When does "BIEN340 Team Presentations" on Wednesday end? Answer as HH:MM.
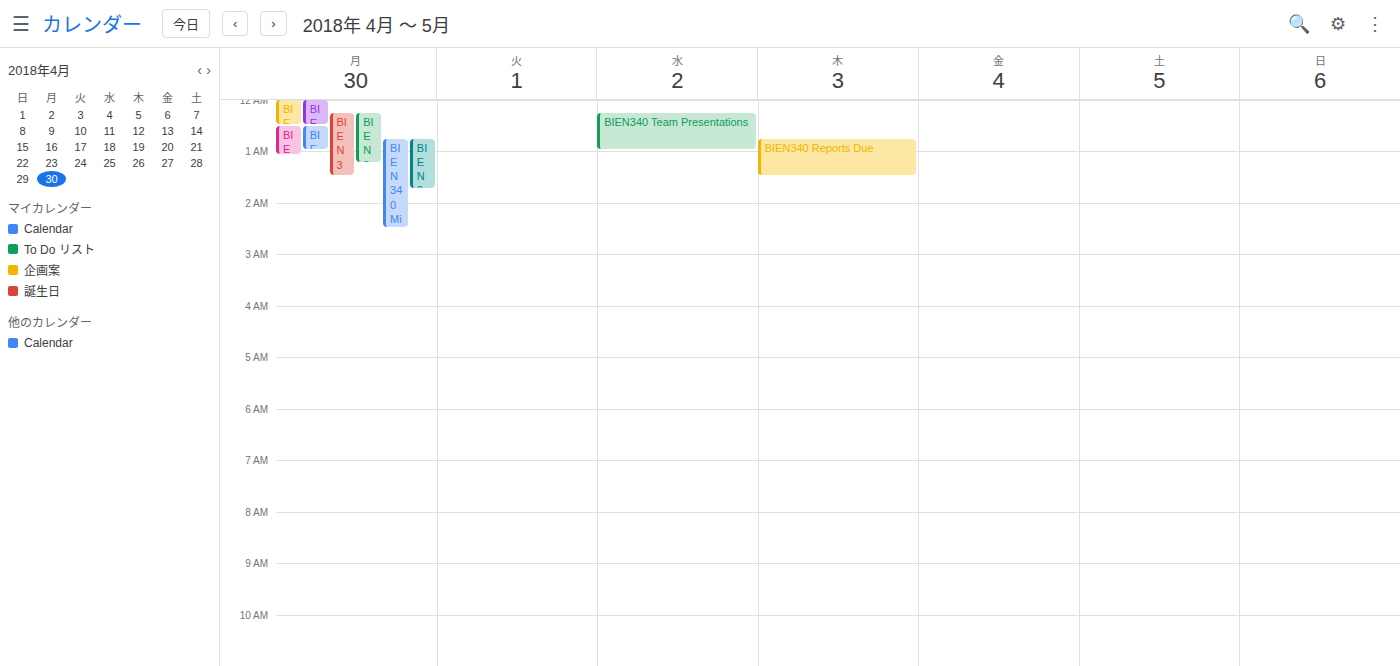
01:00